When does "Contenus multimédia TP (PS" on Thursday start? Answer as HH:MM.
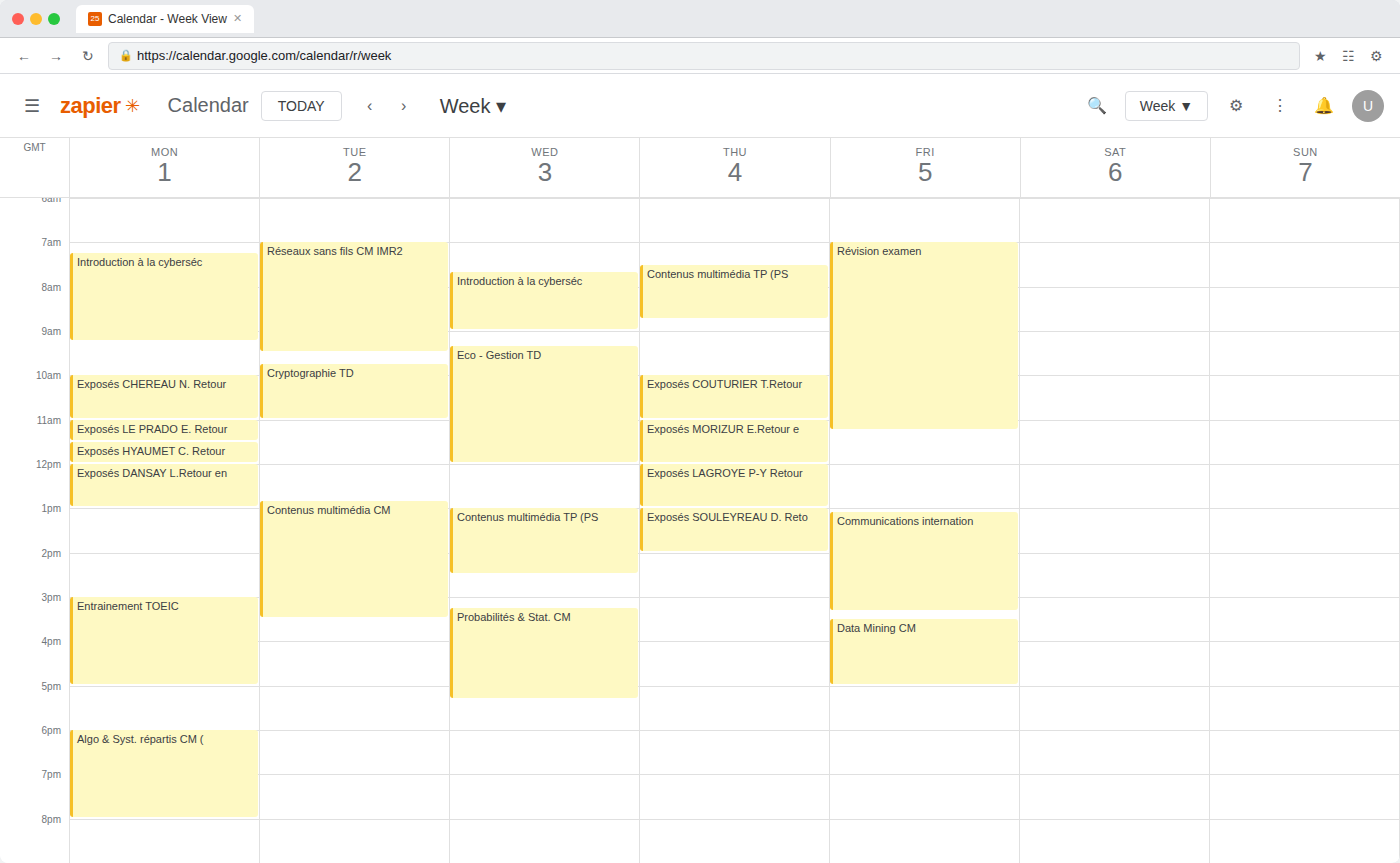
07:30